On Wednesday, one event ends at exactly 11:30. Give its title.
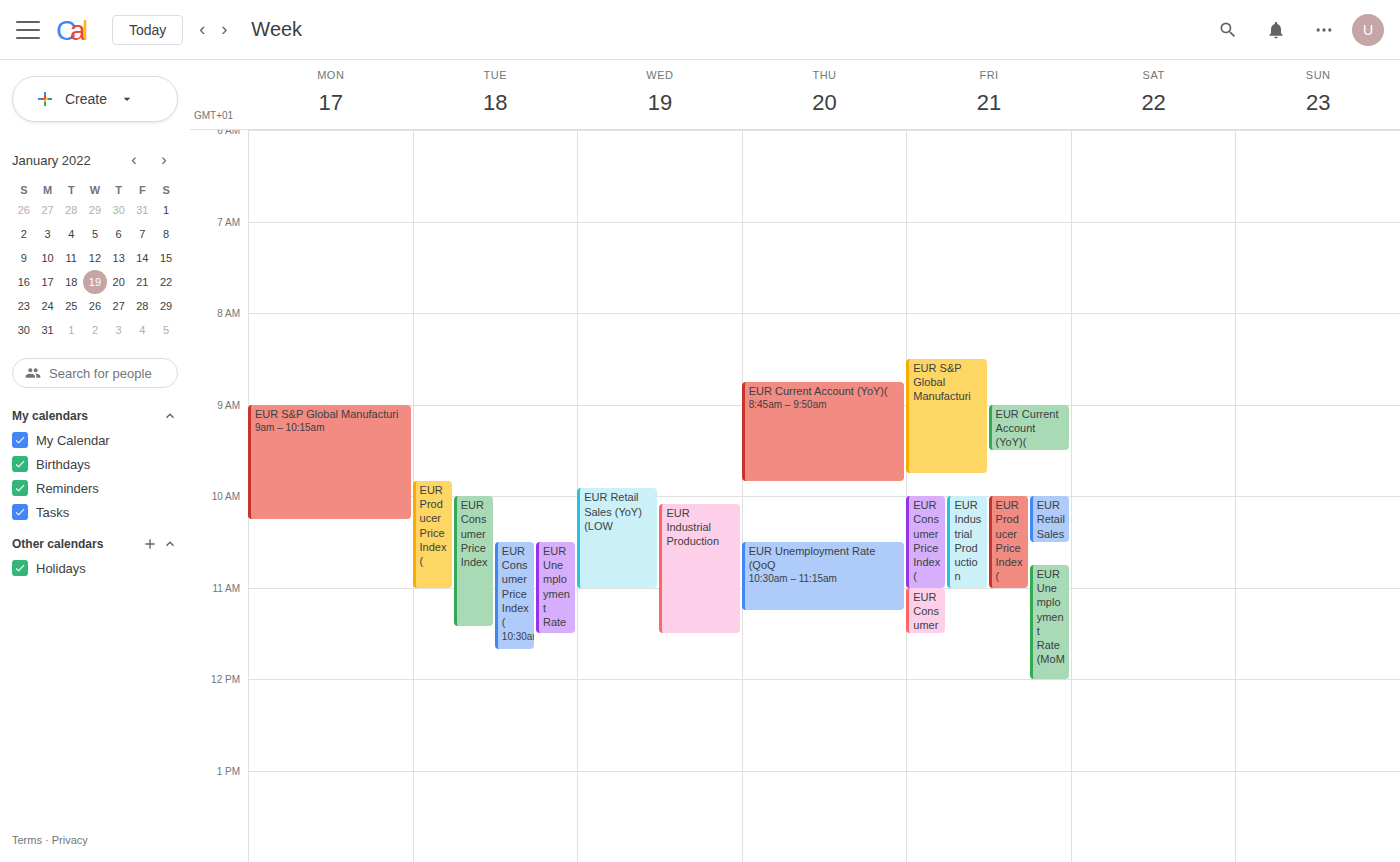
"EUR Industrial Production"